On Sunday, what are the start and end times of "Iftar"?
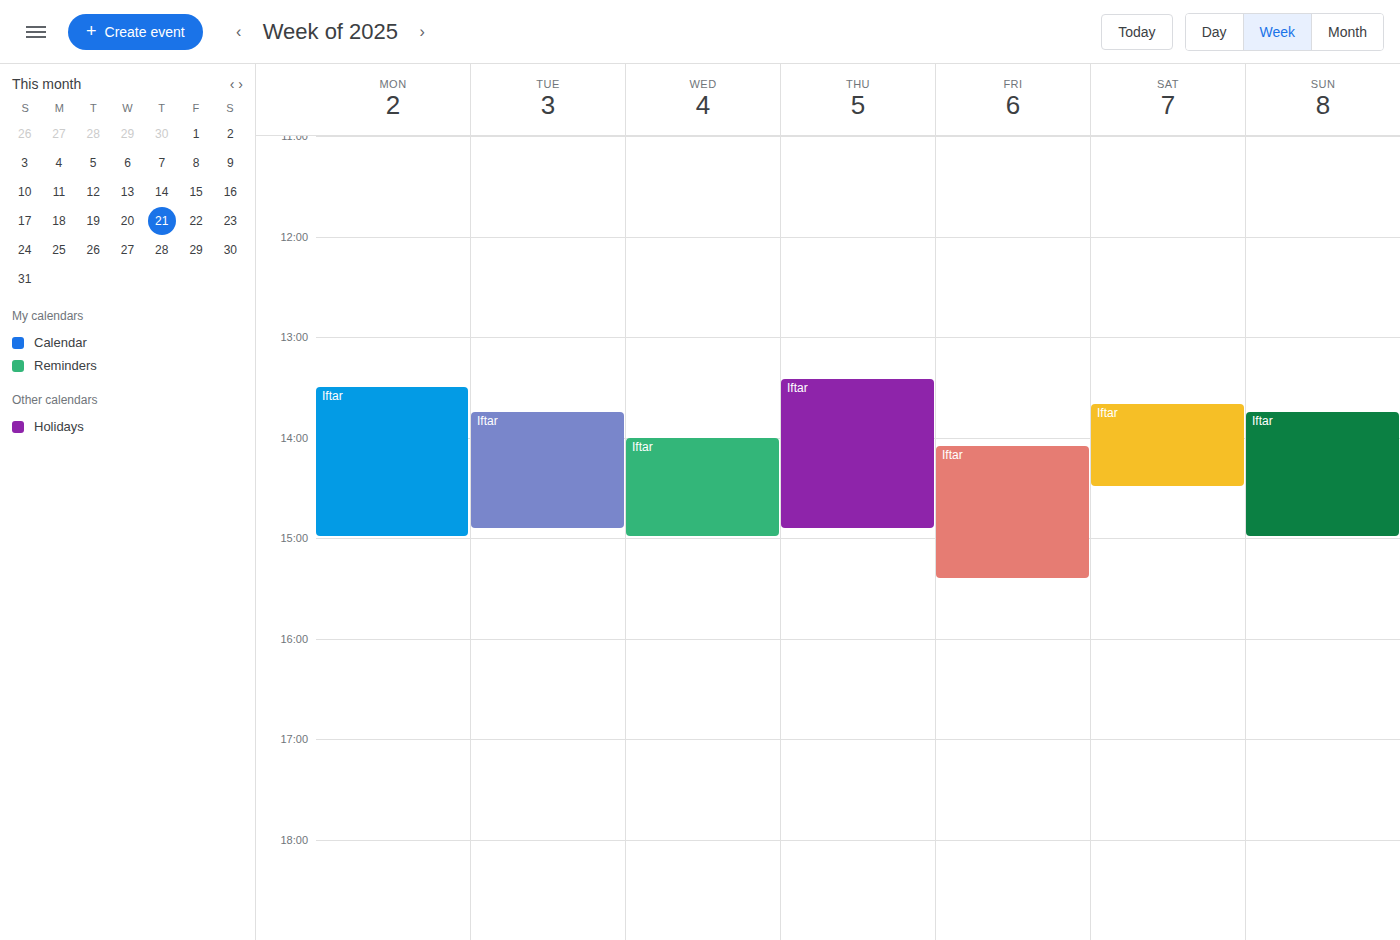
13:45 to 15:00